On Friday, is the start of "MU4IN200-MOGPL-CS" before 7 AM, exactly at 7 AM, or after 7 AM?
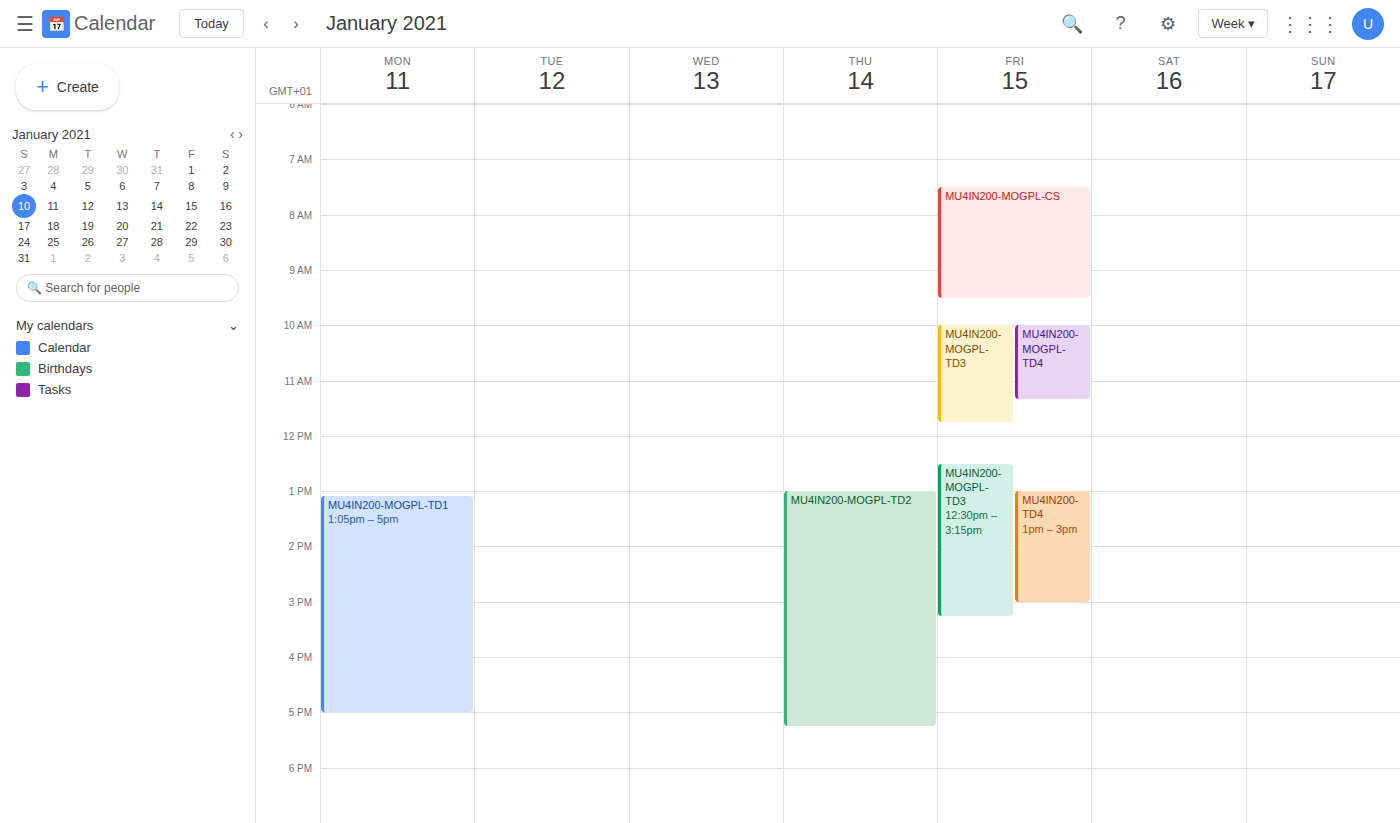
7:30 AM -- after 7 AM, 30 minutes below the 7 AM line.